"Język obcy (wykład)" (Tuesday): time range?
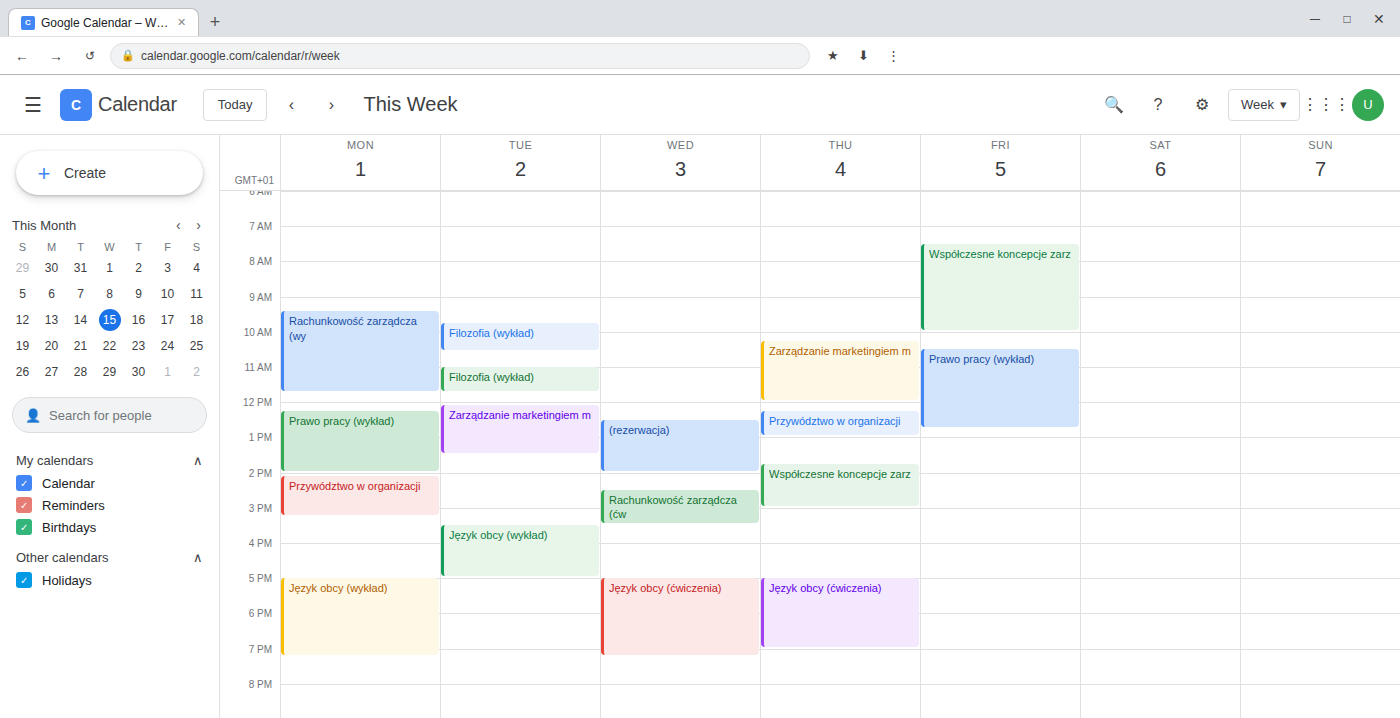
3:30 PM to 5:00 PM